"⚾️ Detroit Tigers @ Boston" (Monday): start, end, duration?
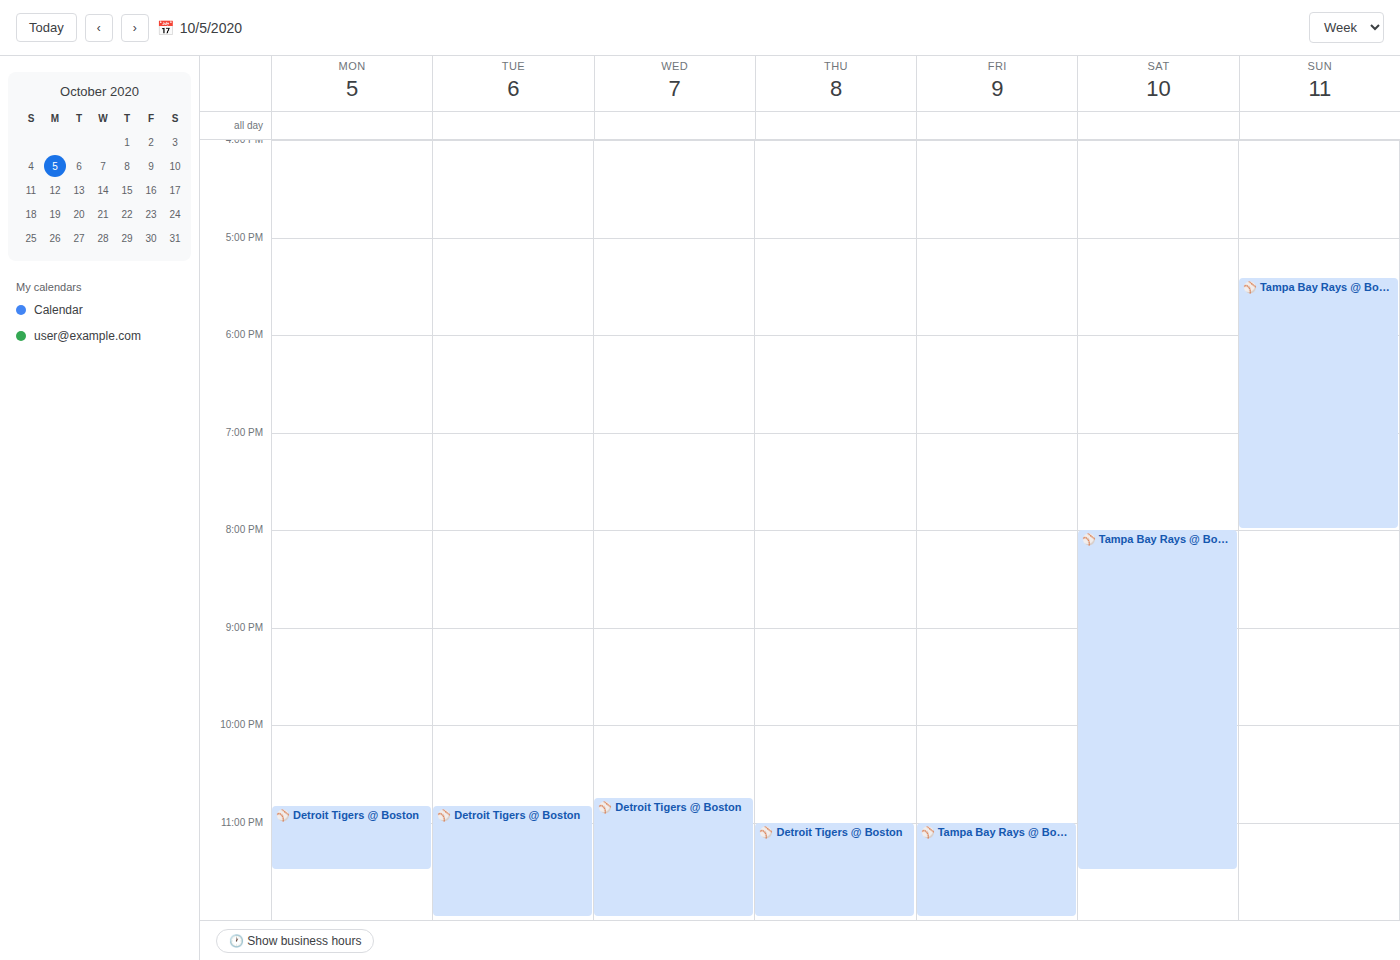
10:50 PM to 11:30 PM, 40 minutes